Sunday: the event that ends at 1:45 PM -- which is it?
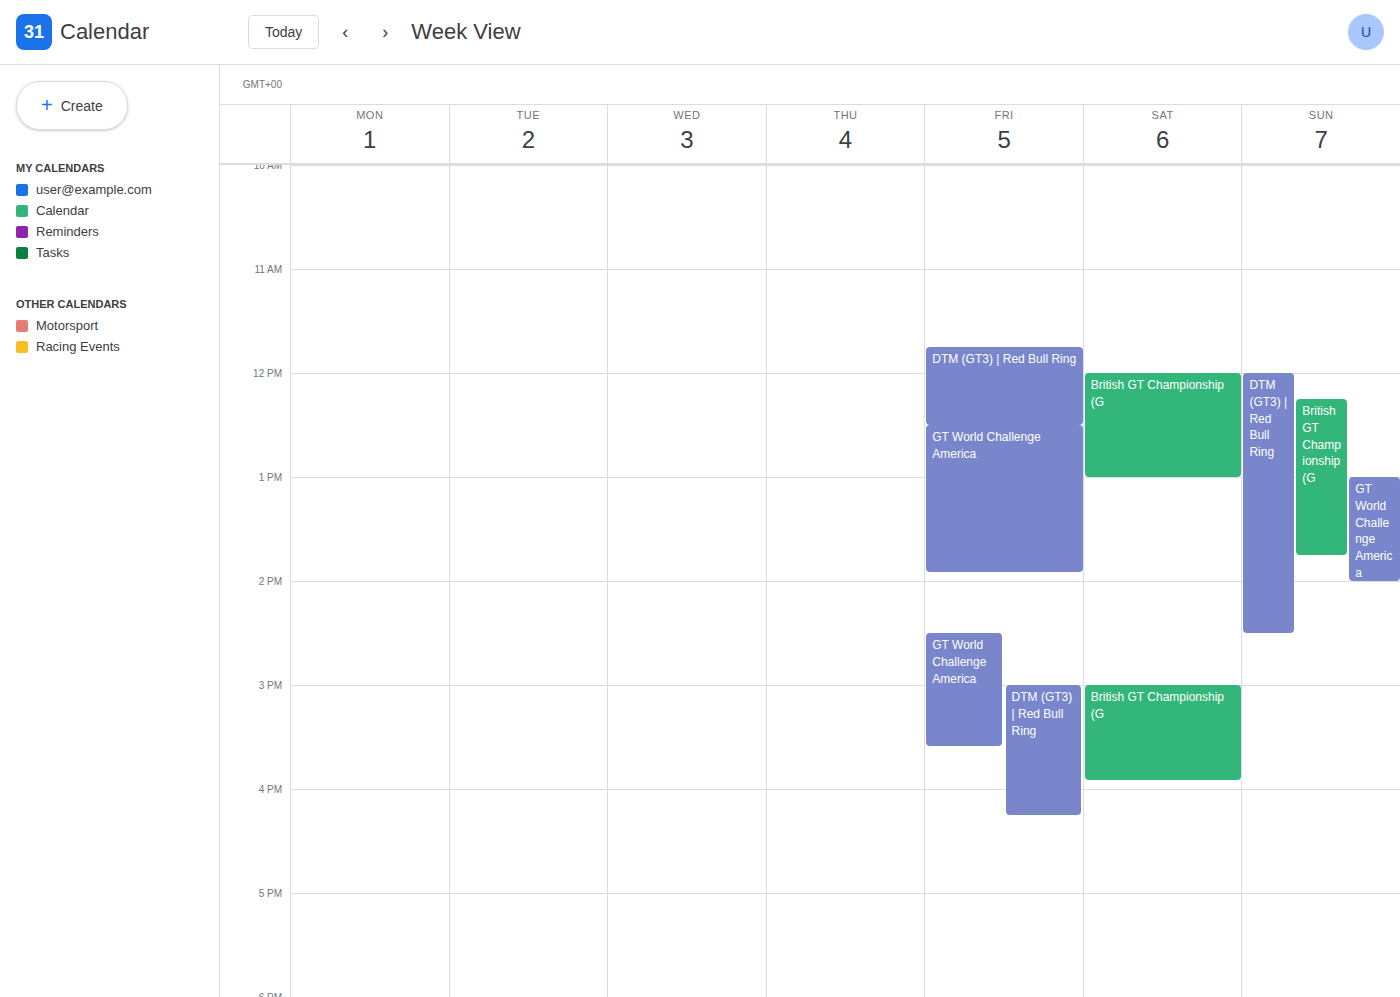
"British GT Championship (G"